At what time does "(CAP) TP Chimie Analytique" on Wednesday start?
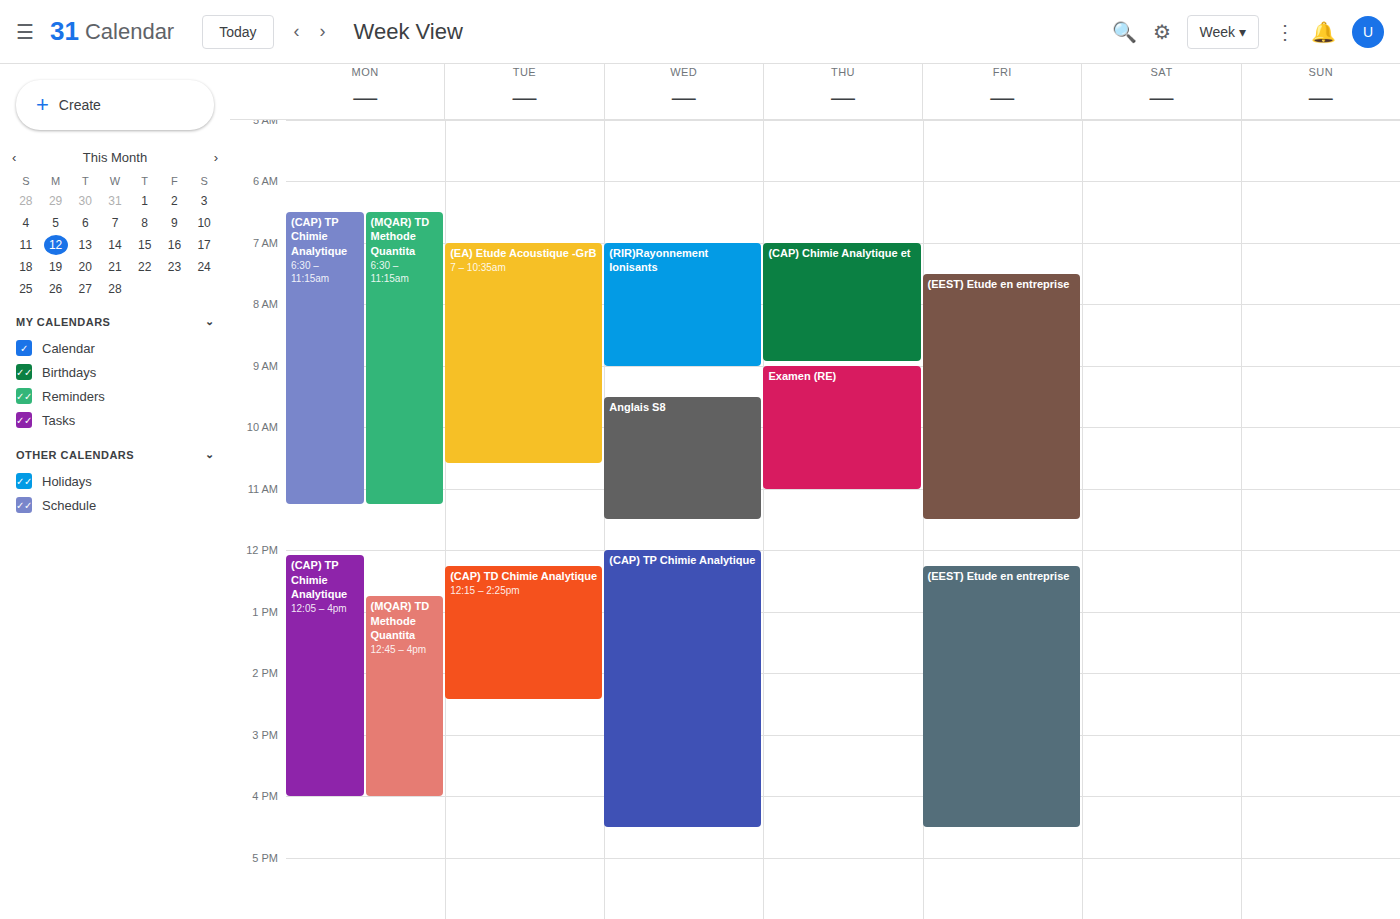
12:00